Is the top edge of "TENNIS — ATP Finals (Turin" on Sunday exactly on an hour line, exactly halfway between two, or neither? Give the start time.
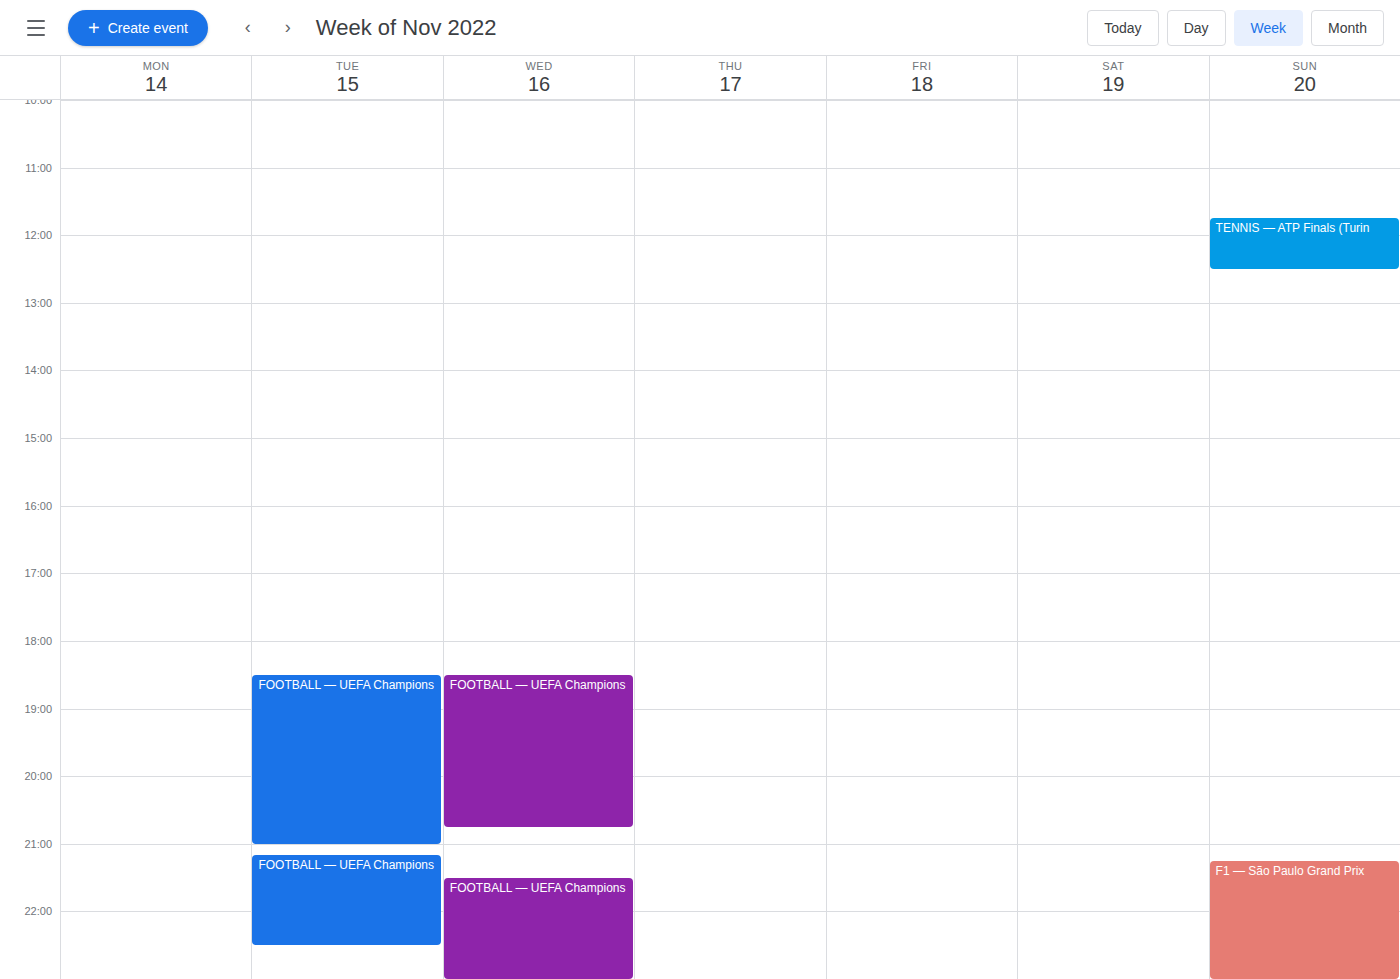
11:45 -- neither: three quarters of the way from the 11:00 line to the 12:00 line.